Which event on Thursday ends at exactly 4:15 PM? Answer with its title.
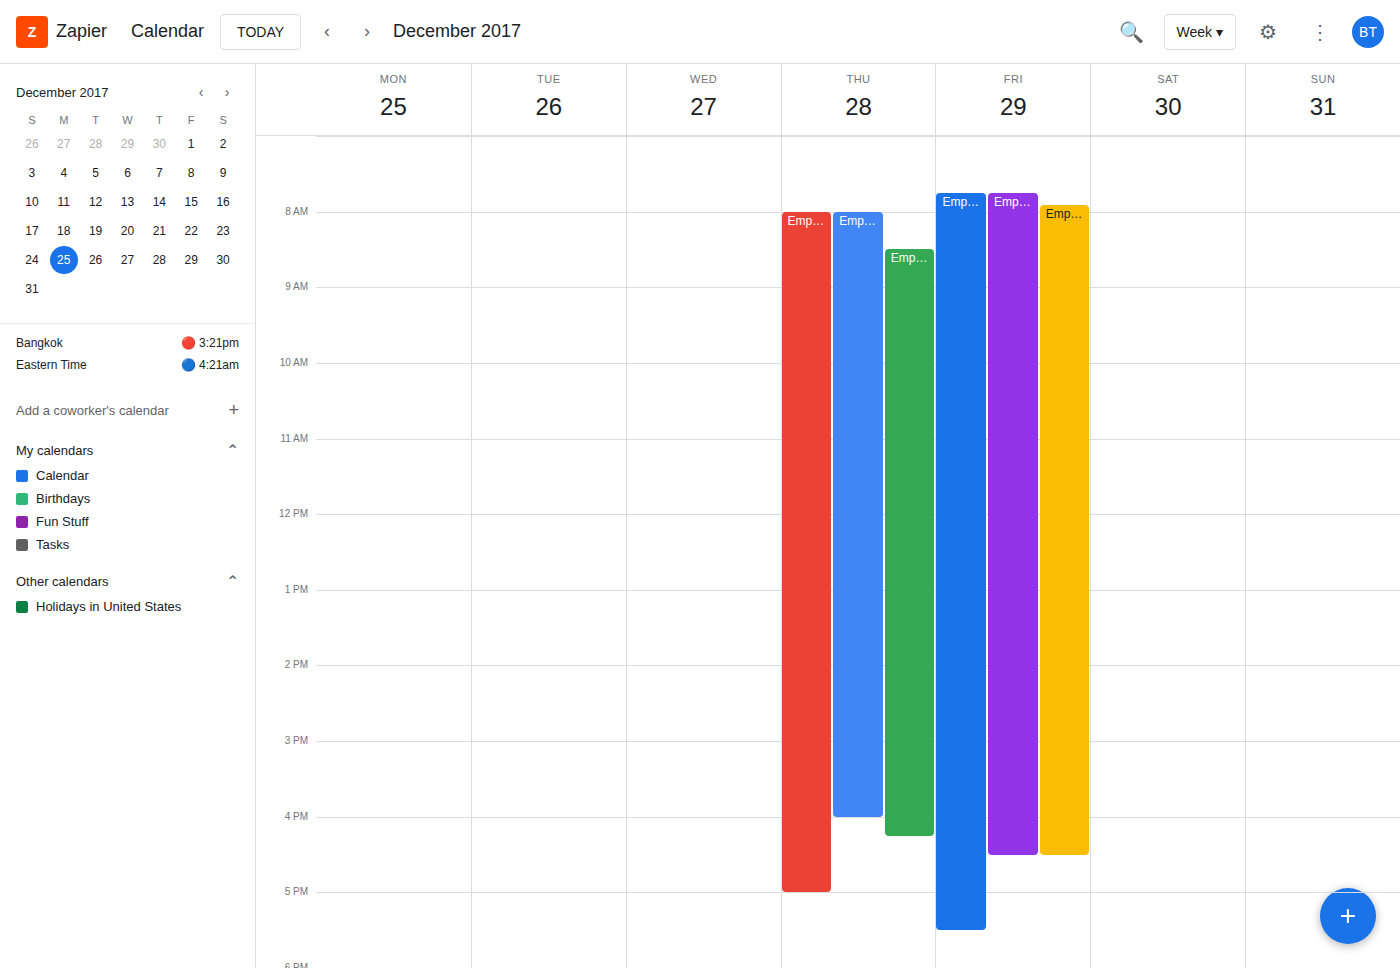
"Employee 5"